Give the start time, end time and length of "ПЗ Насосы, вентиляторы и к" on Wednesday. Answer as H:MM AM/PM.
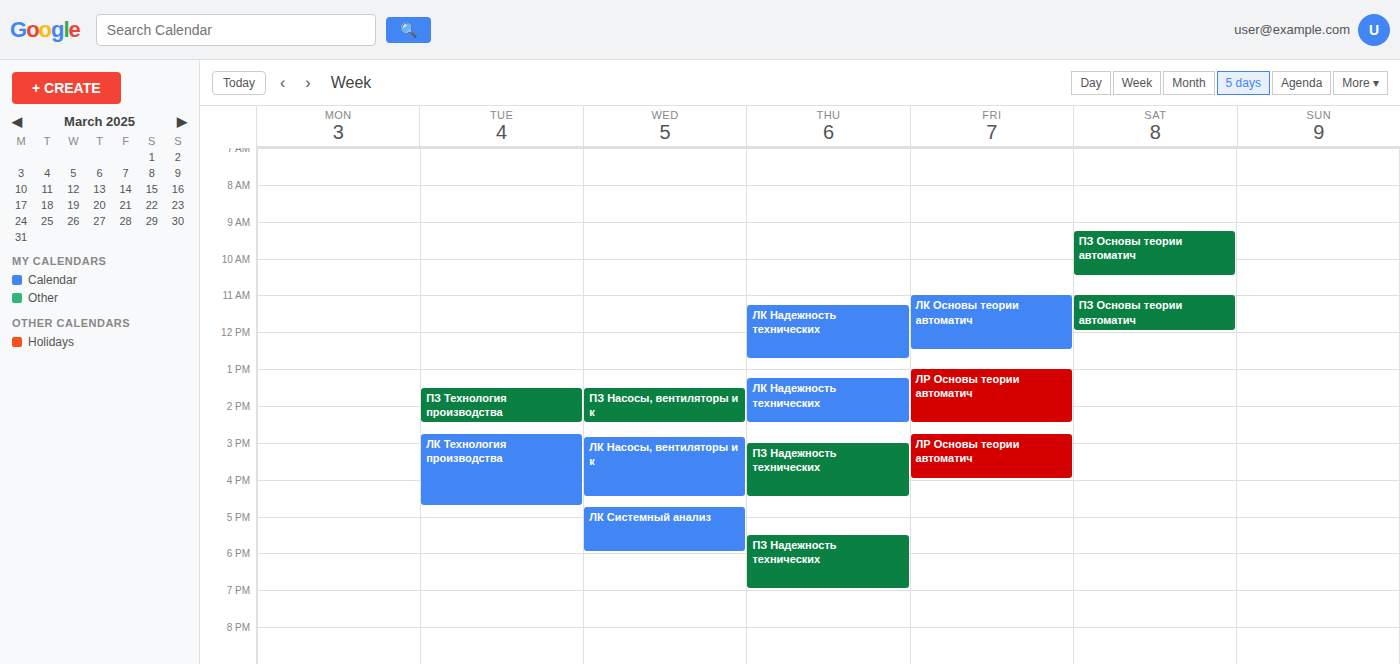
1:30 PM to 2:30 PM, 1 hour